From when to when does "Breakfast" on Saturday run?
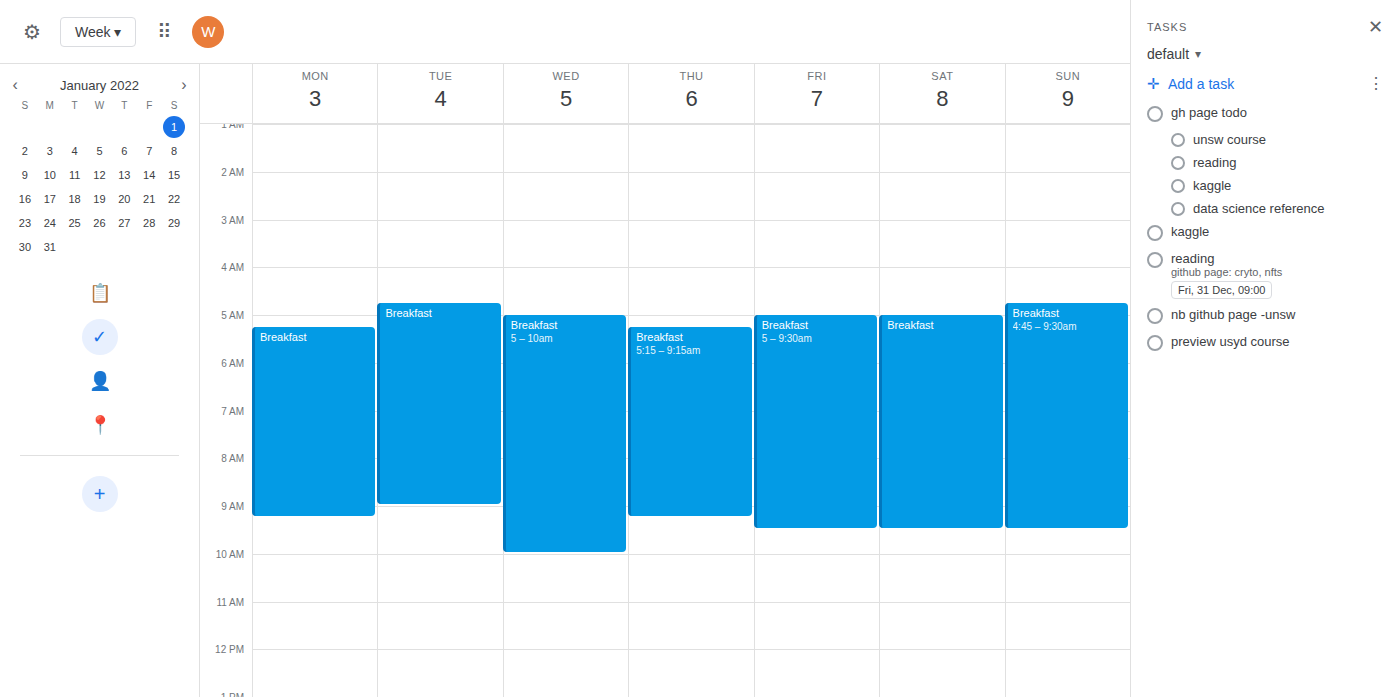
5:00 AM to 9:30 AM